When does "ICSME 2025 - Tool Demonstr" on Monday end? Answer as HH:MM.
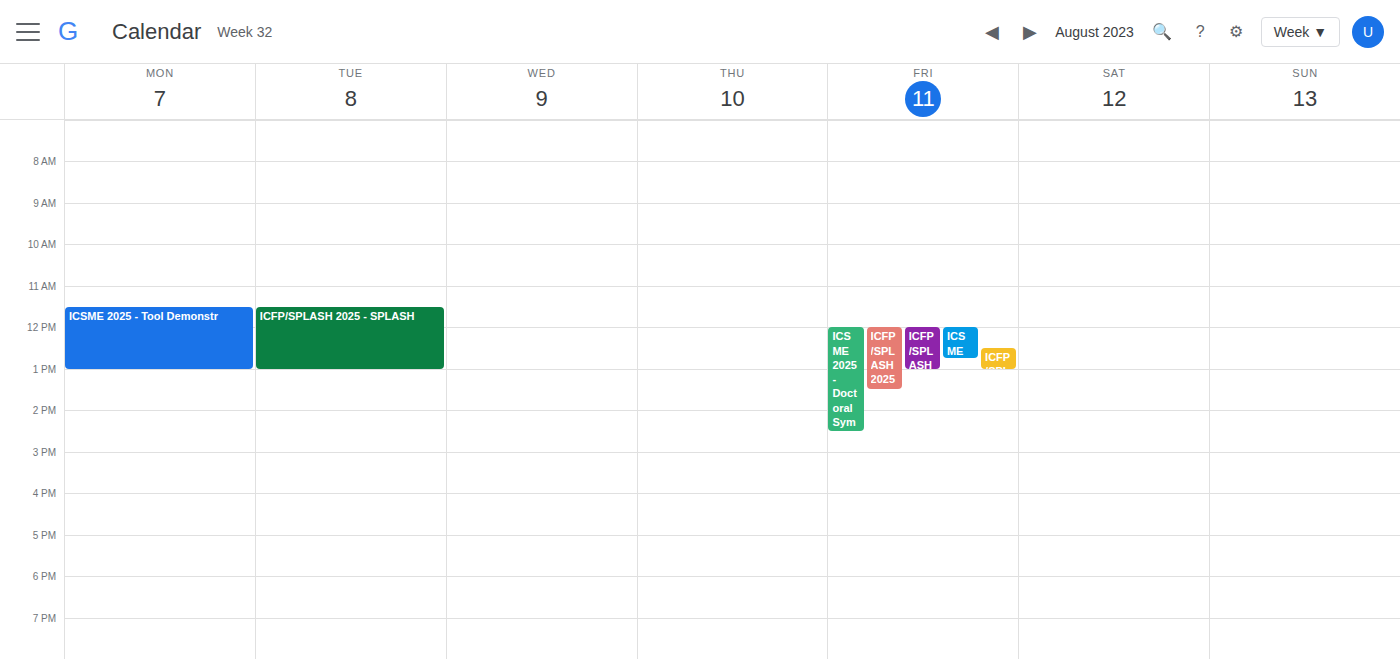
13:00